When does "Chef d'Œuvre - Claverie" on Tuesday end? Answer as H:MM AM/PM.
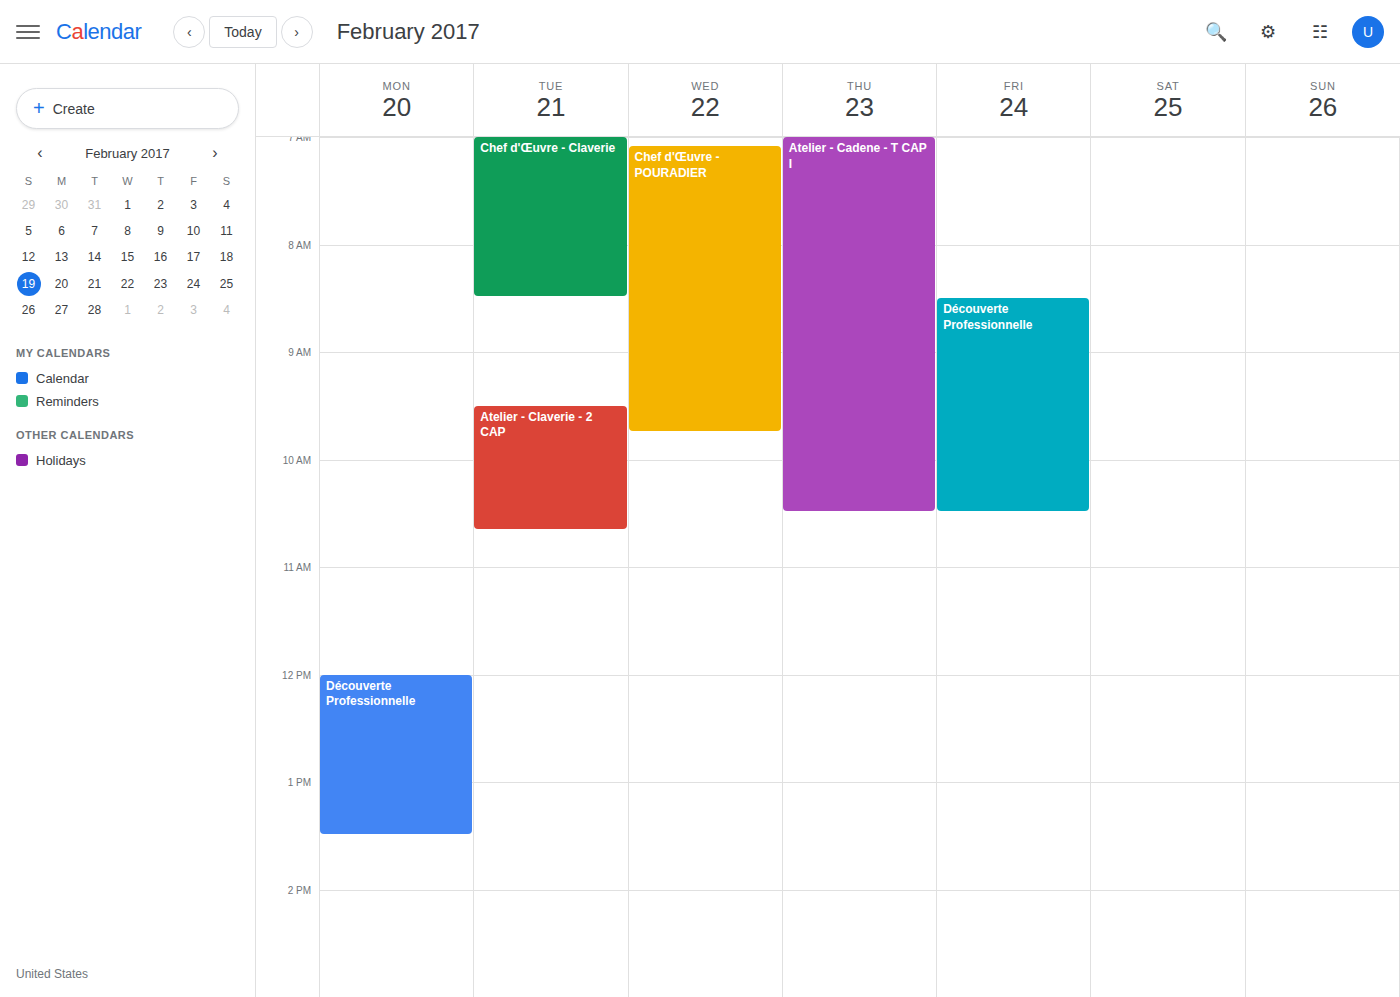
8:30 AM